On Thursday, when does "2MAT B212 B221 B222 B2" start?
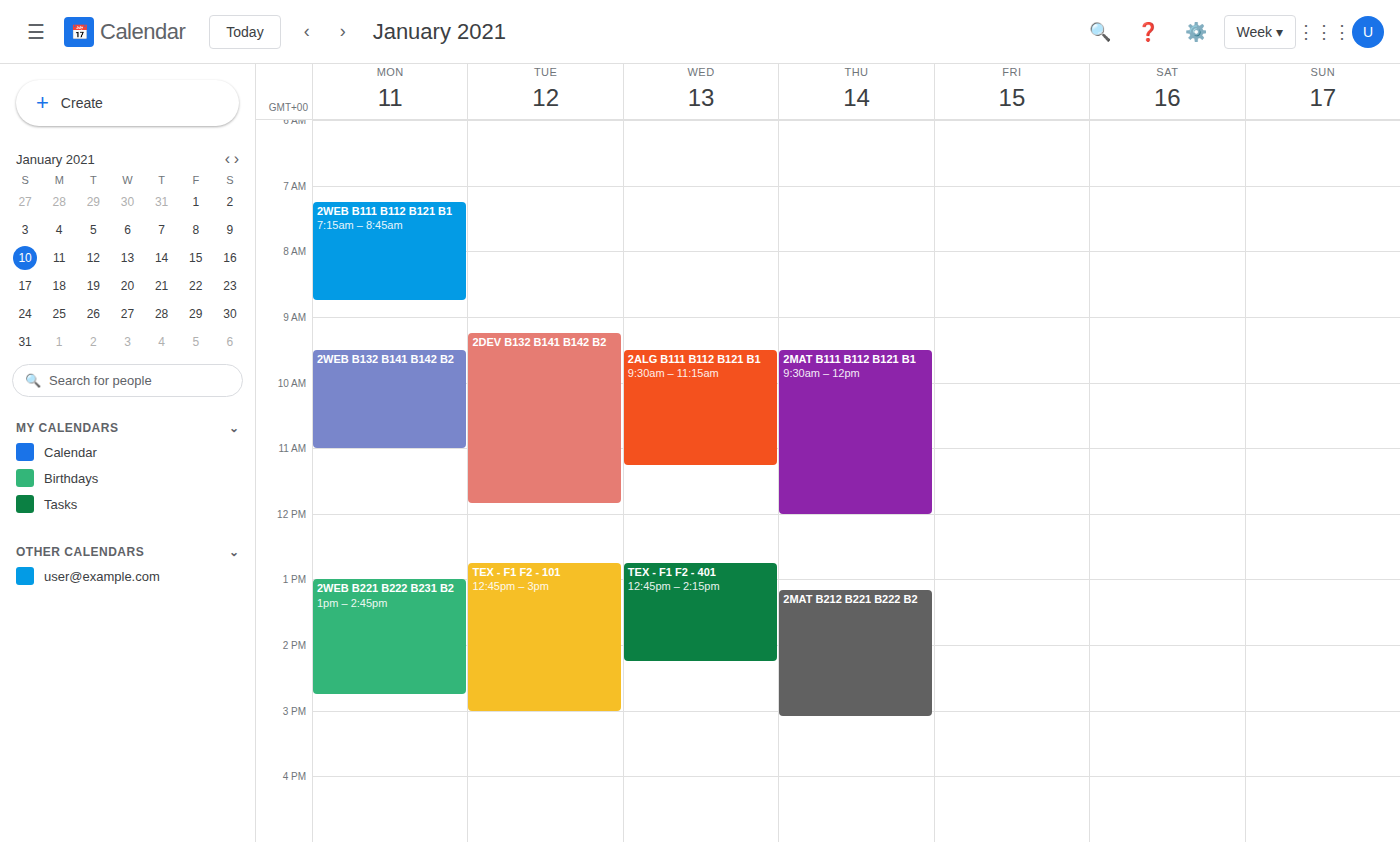
1:10 PM